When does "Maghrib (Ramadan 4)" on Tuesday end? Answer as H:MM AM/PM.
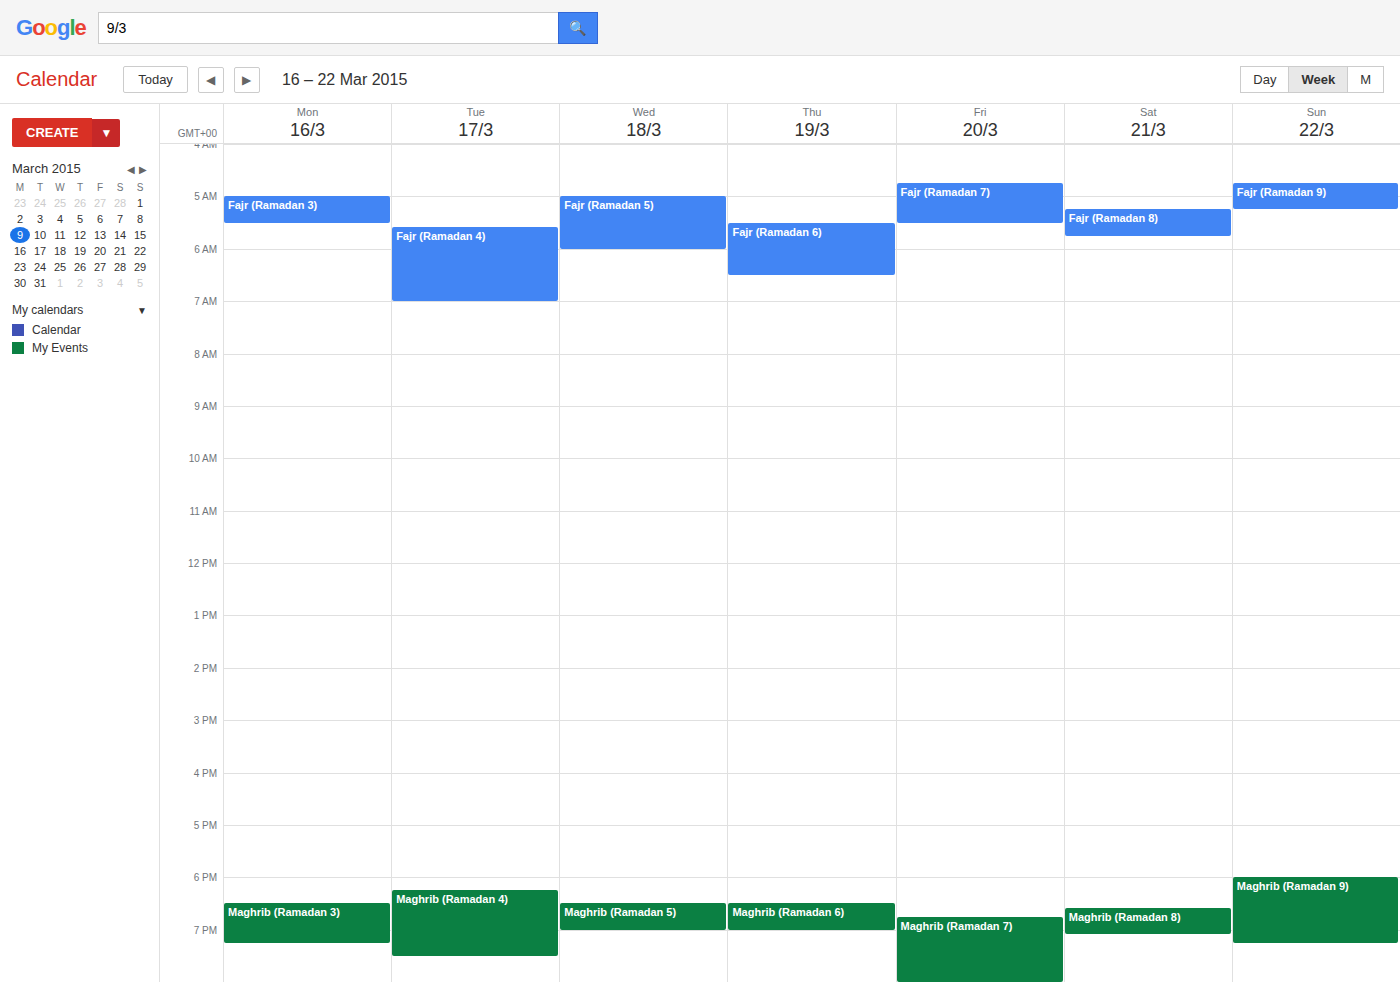
7:30 PM